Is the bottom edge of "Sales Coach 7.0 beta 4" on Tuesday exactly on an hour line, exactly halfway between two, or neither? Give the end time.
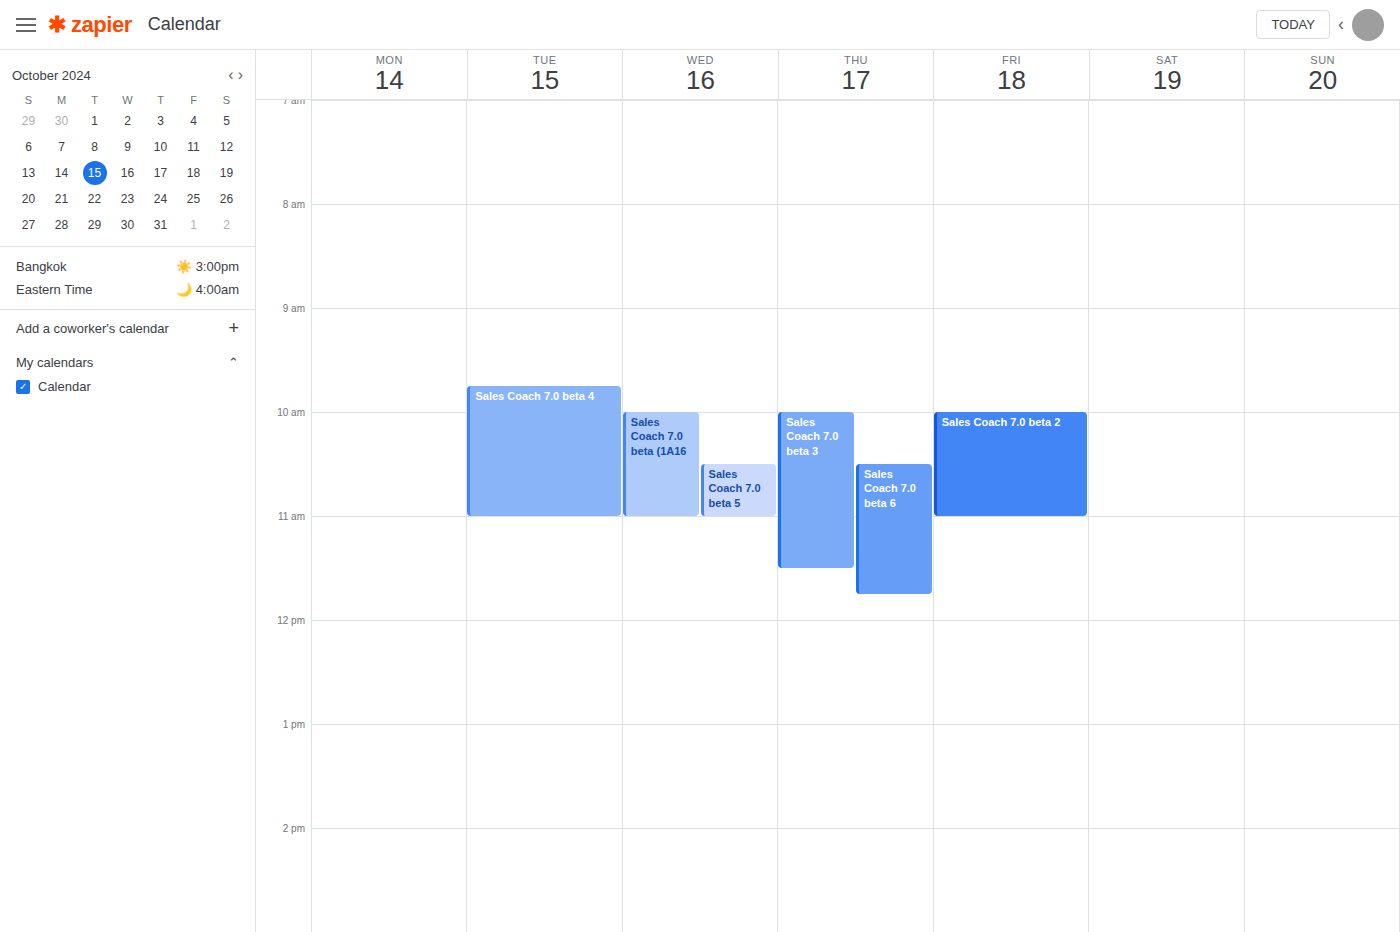
11:00 AM -- exactly on the 11 AM line.